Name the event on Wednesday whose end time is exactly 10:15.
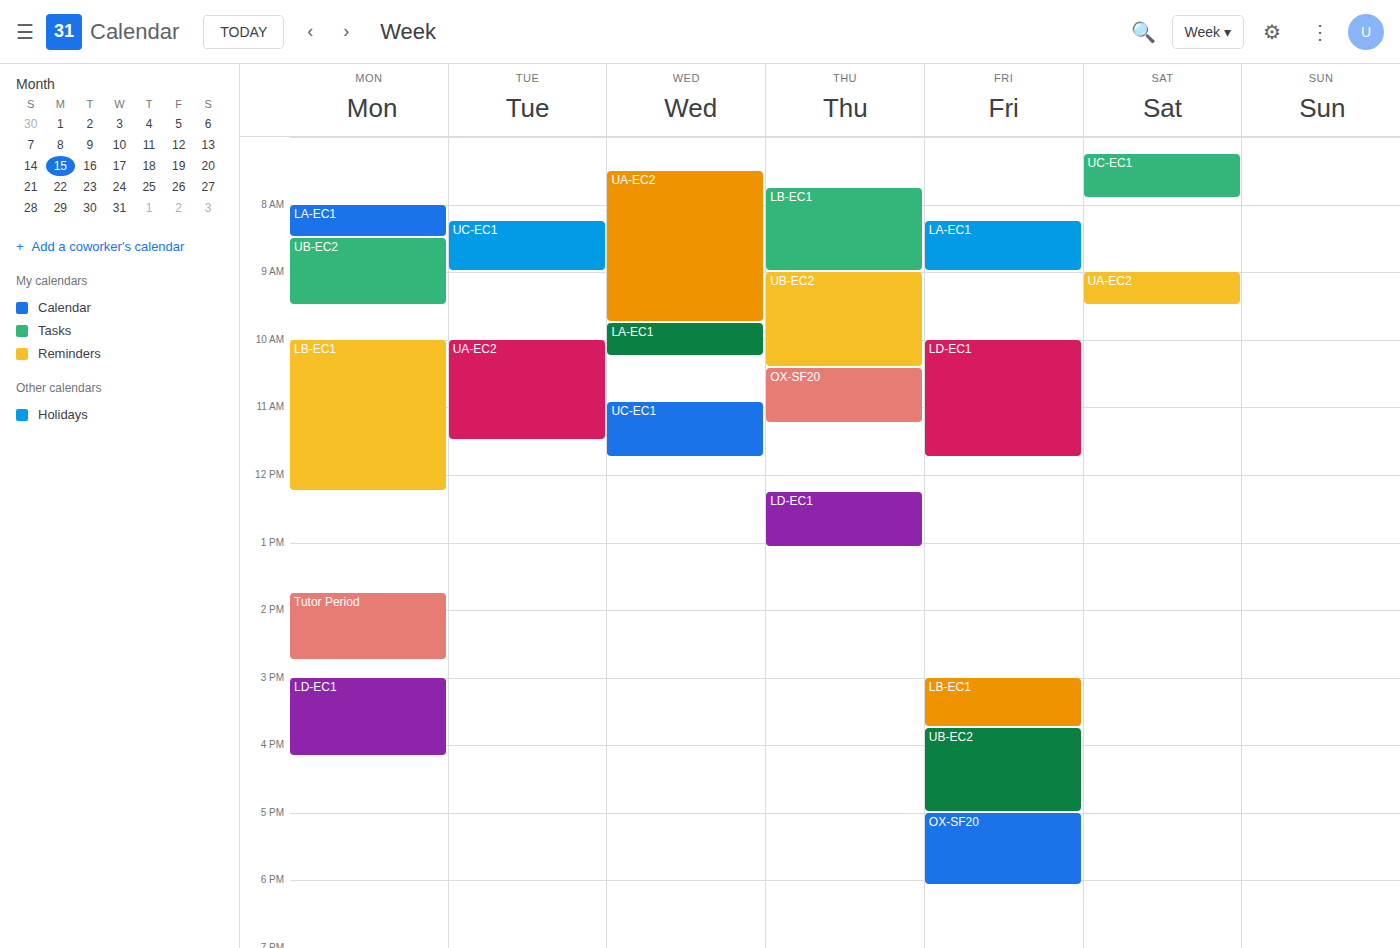
"LA-EC1"